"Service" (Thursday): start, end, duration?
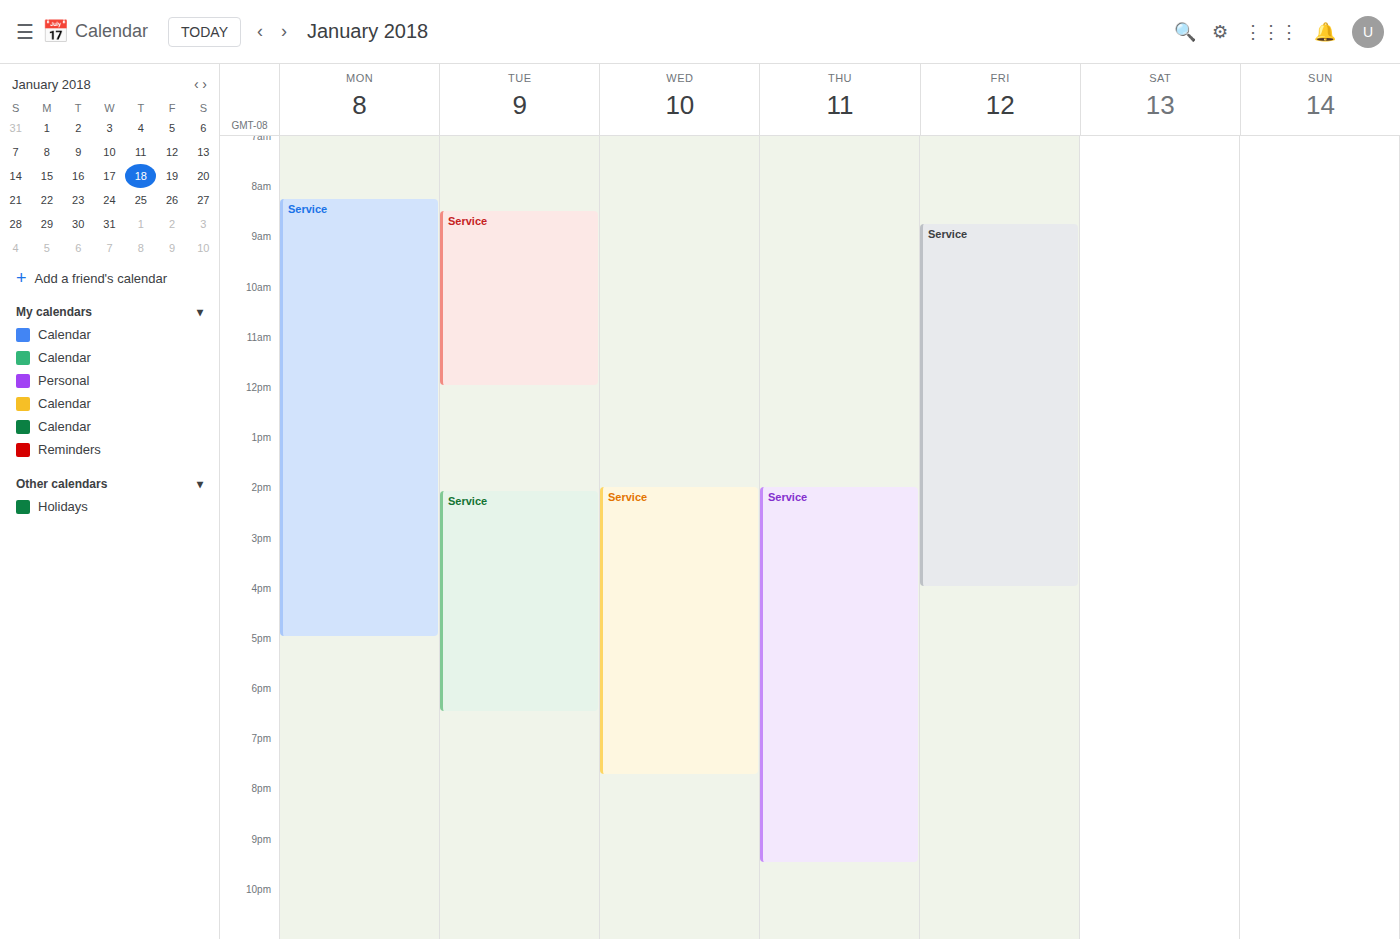
2:00 PM to 9:30 PM, 7 hours 30 minutes